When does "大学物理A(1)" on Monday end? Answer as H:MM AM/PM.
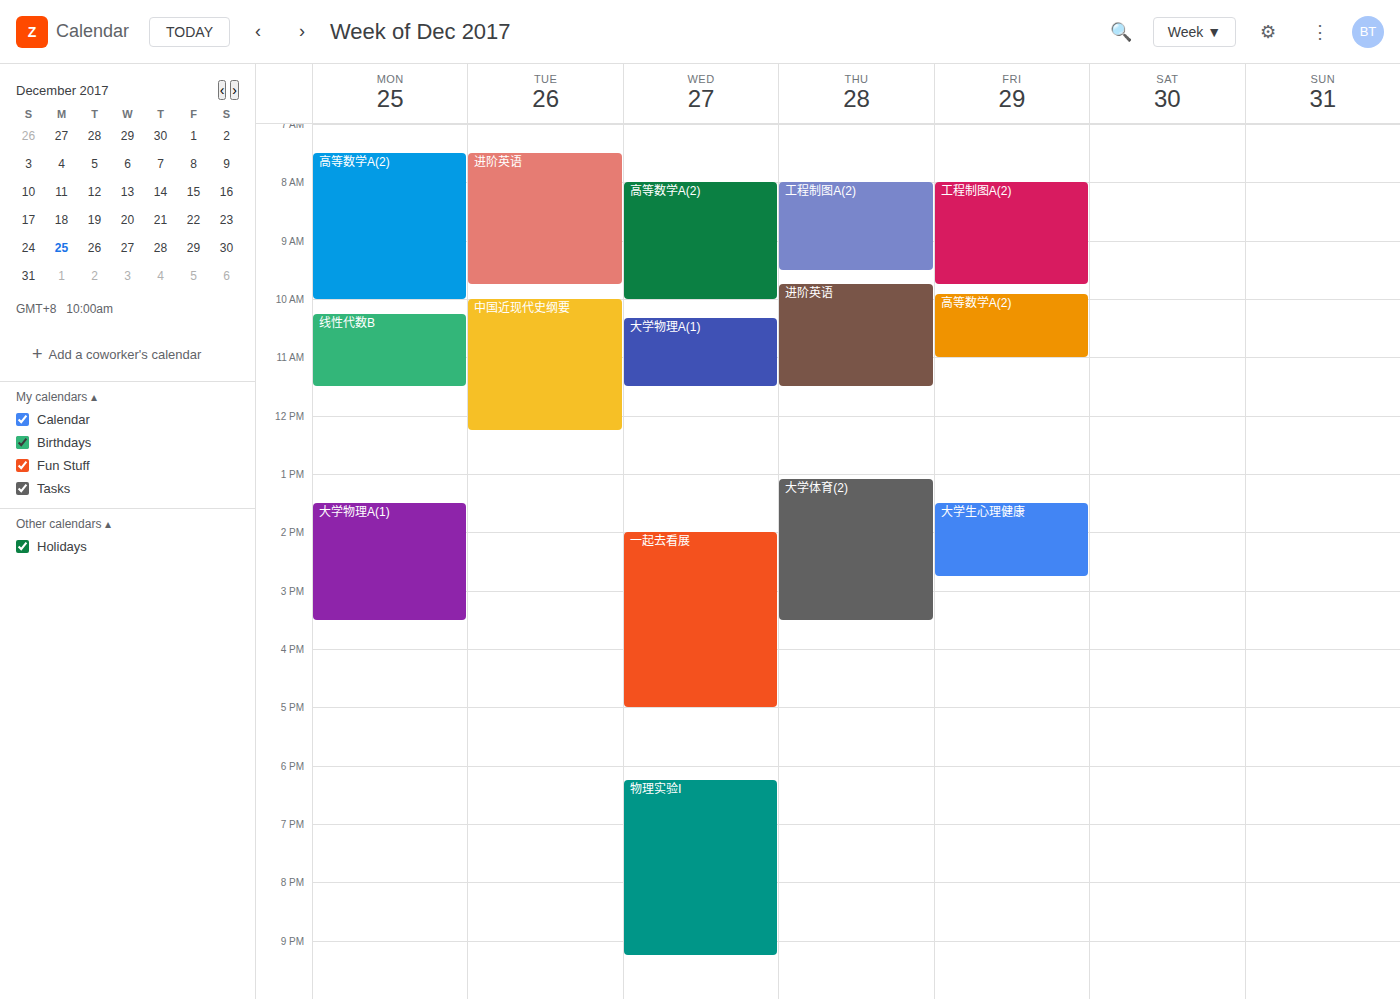
3:30 PM